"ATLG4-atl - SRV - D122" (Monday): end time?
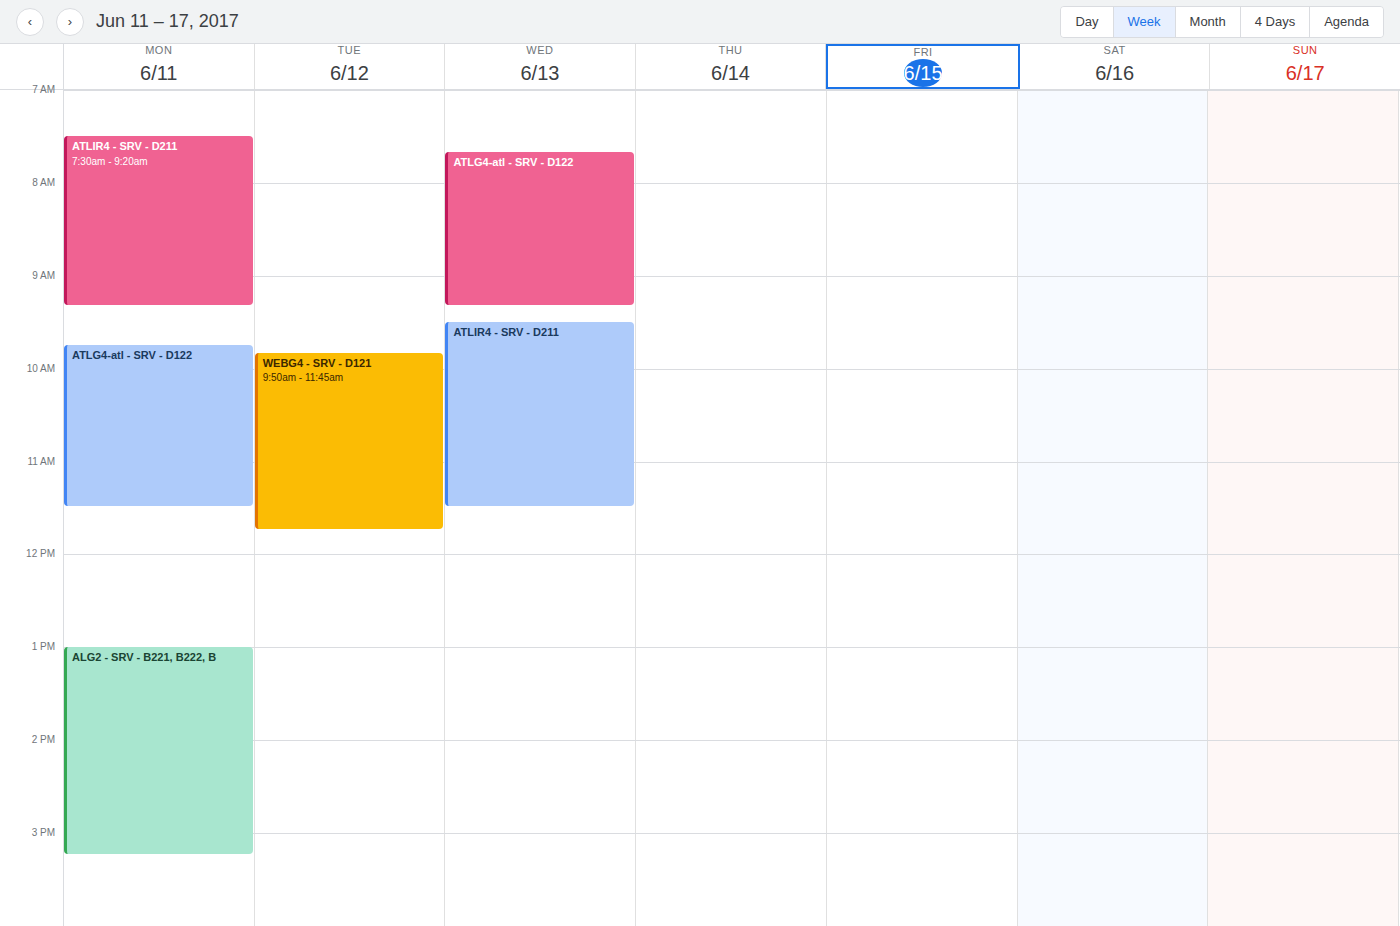
11:30 AM